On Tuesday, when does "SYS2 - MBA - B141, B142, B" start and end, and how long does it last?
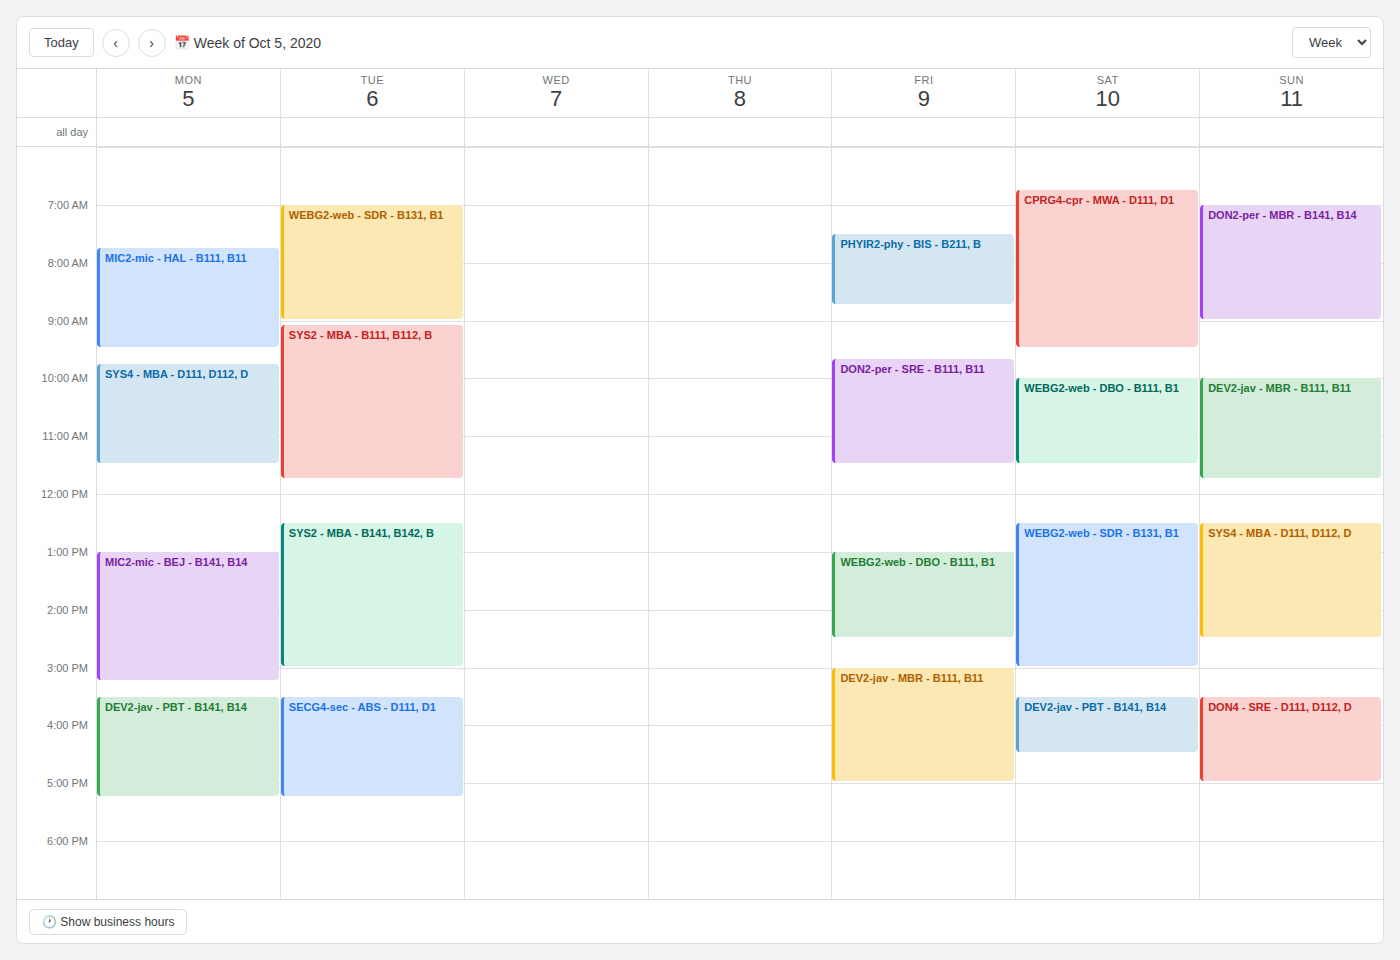
12:30 to 15:00, 2 hours 30 minutes